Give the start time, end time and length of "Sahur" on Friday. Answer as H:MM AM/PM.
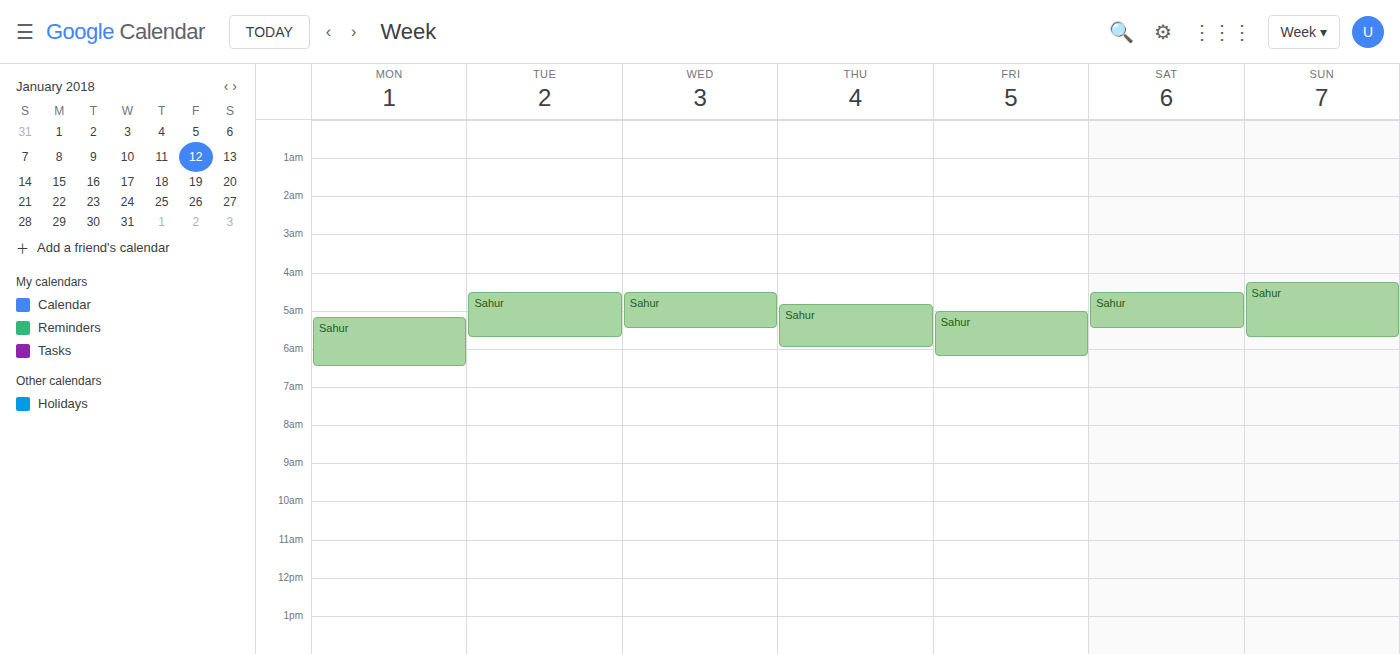
5:00 AM to 6:15 AM, 1 hour 15 minutes